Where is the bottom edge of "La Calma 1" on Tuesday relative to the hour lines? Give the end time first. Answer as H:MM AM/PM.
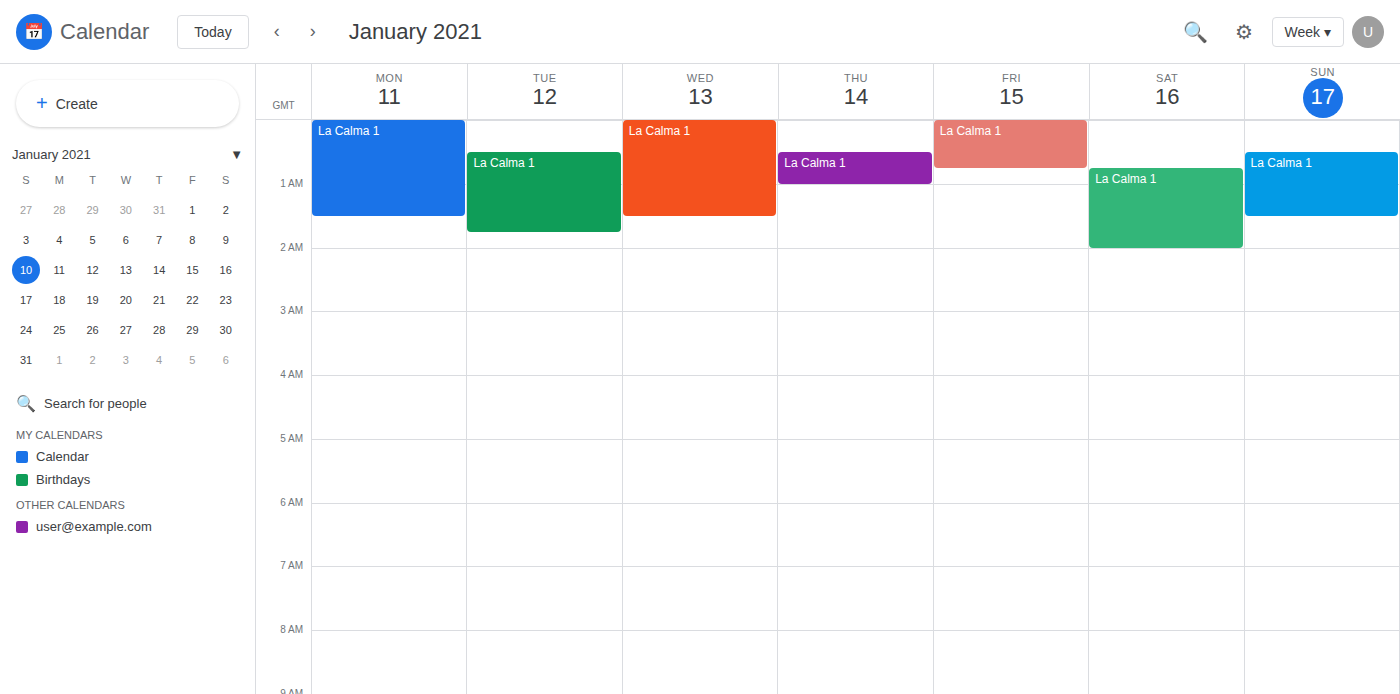
1:45 AM -- neither: three quarters of the way from the 1 AM line to the 2 AM line.